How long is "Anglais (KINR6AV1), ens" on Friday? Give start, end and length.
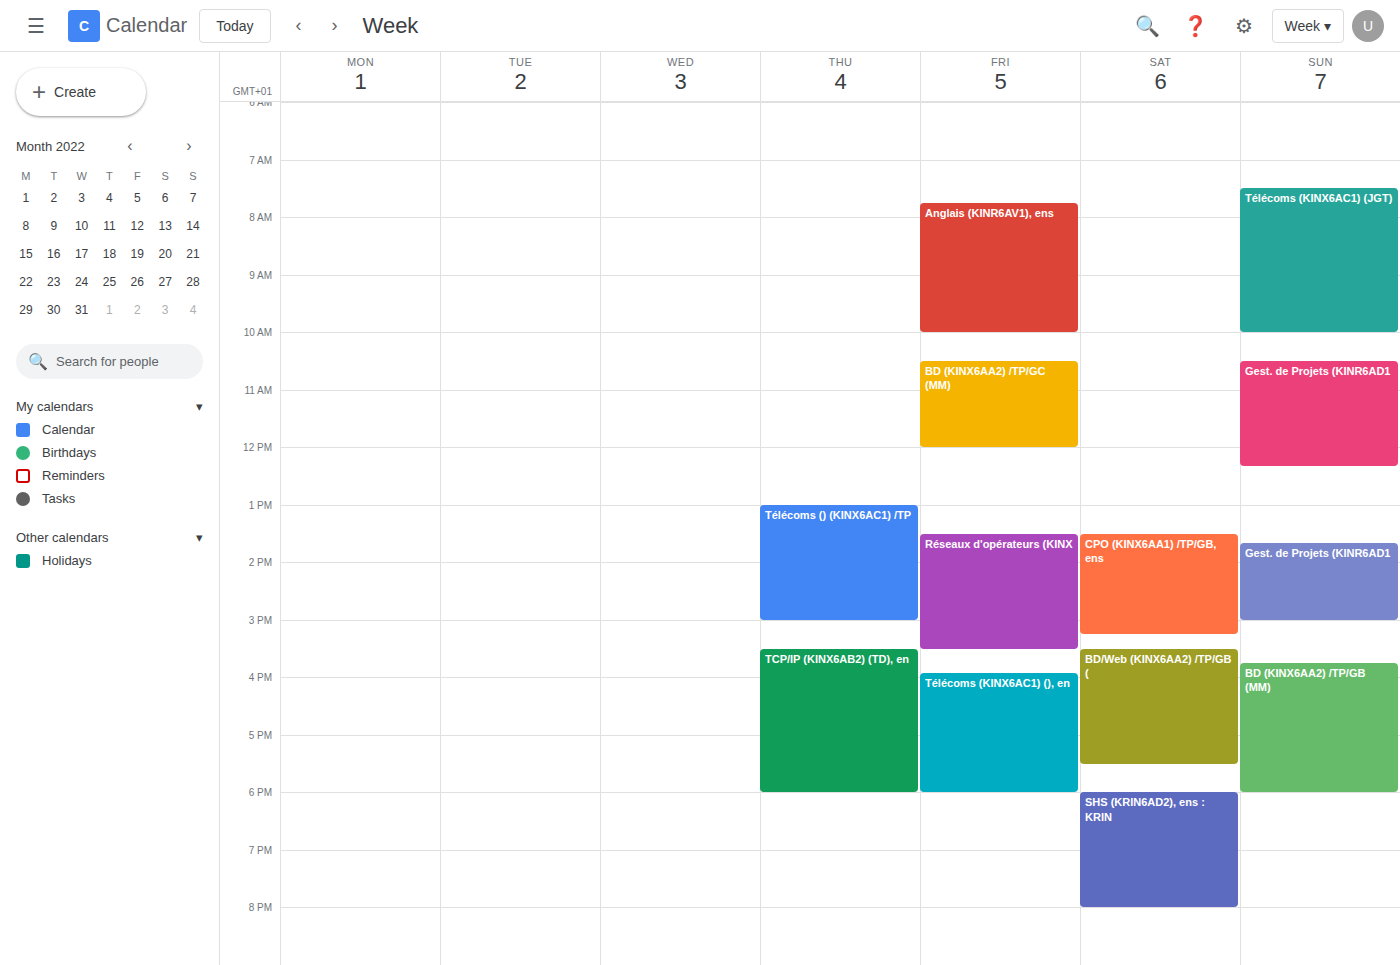
7:45 AM to 10:00 AM, 2 hours 15 minutes